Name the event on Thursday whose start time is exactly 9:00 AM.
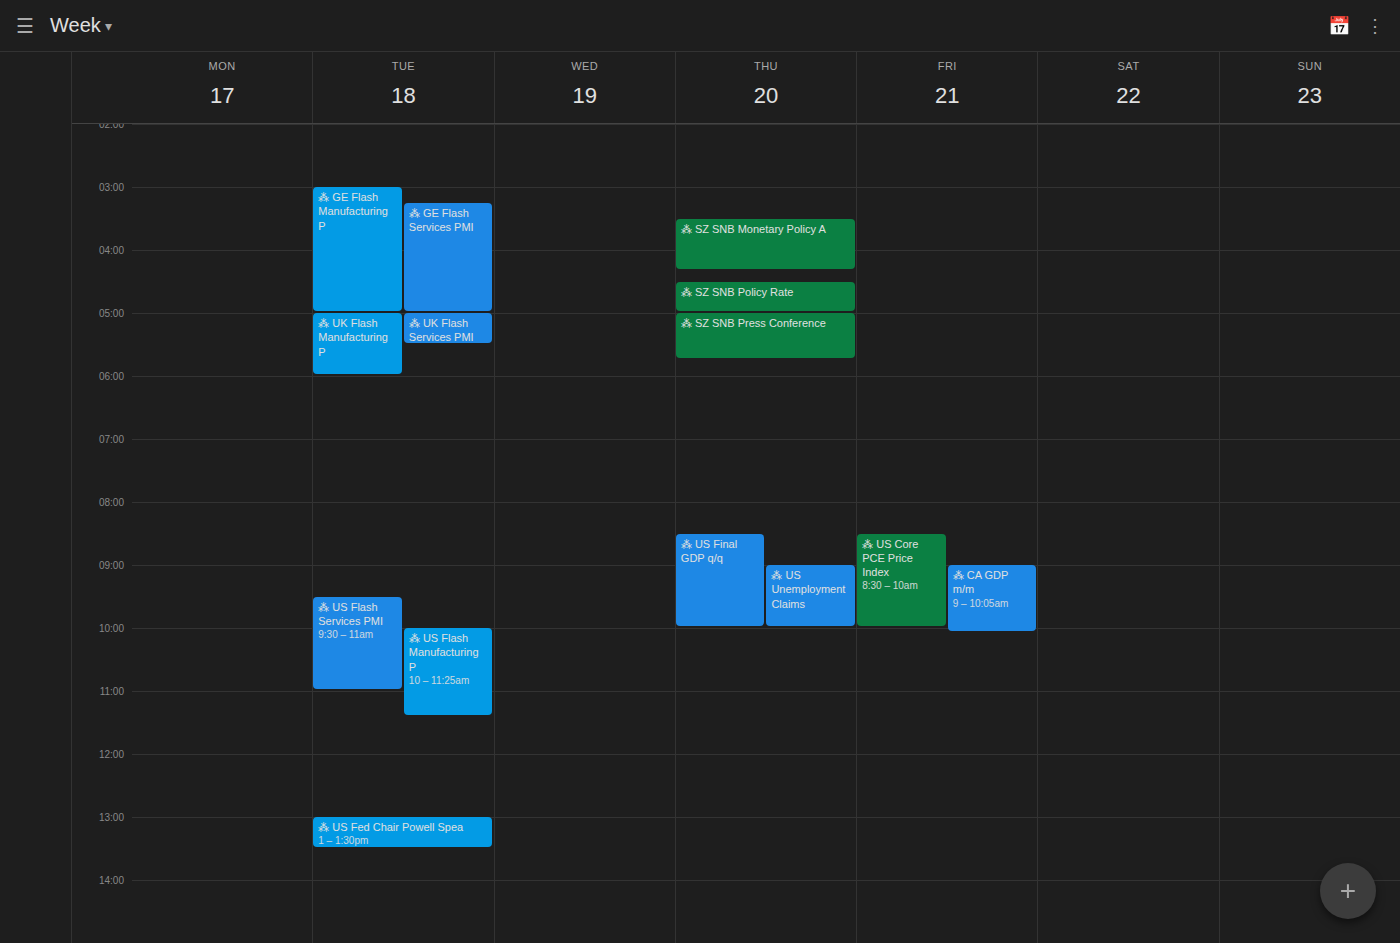
"⁂ US Unemployment Claims"